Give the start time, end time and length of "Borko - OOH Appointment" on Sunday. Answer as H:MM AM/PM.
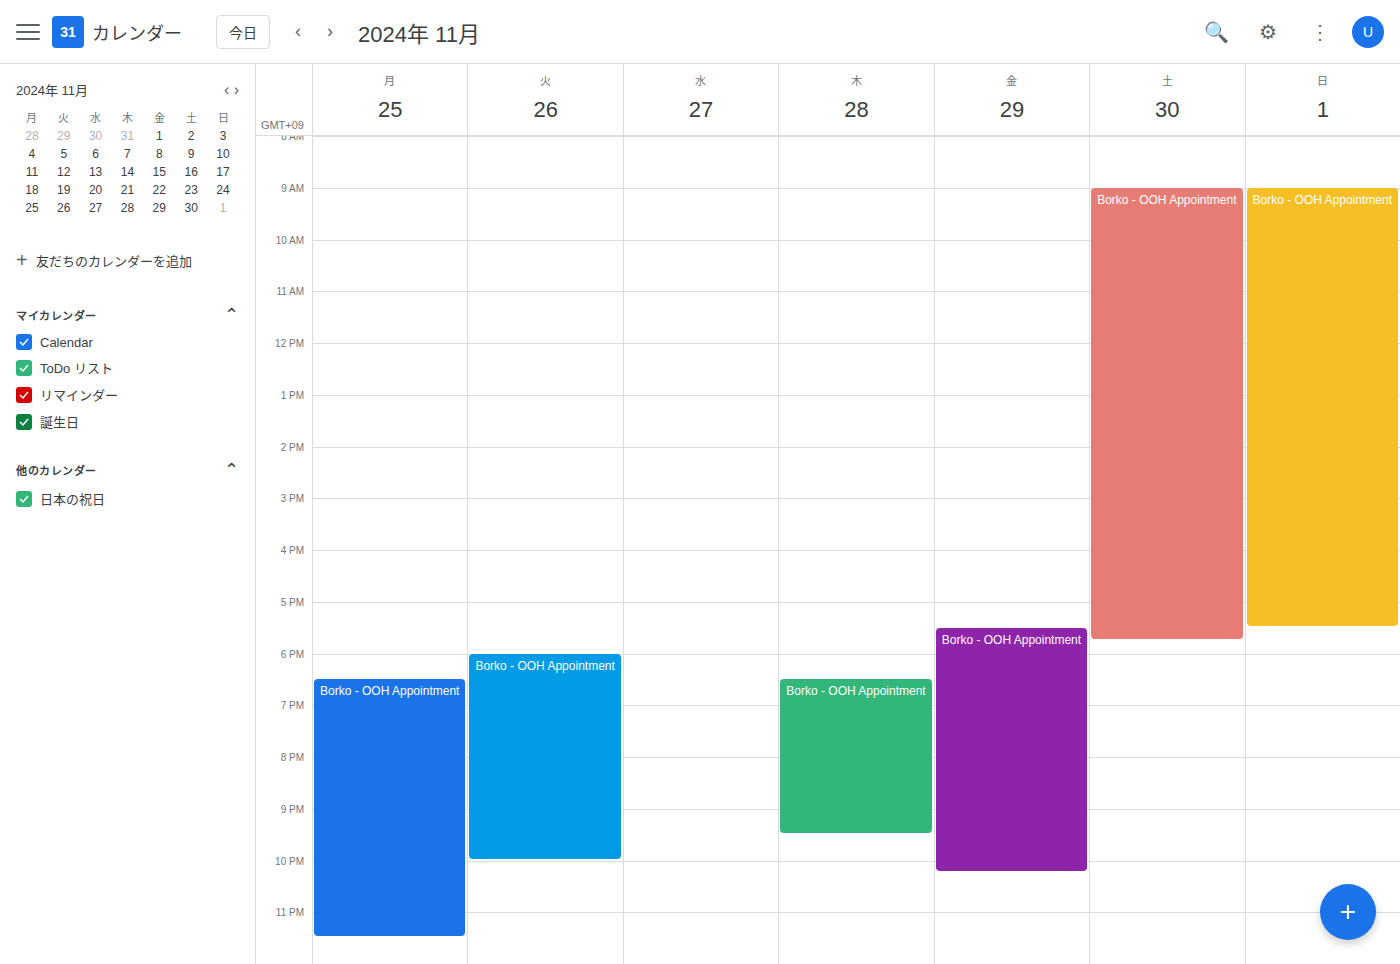
9:00 AM to 5:30 PM, 8 hours 30 minutes